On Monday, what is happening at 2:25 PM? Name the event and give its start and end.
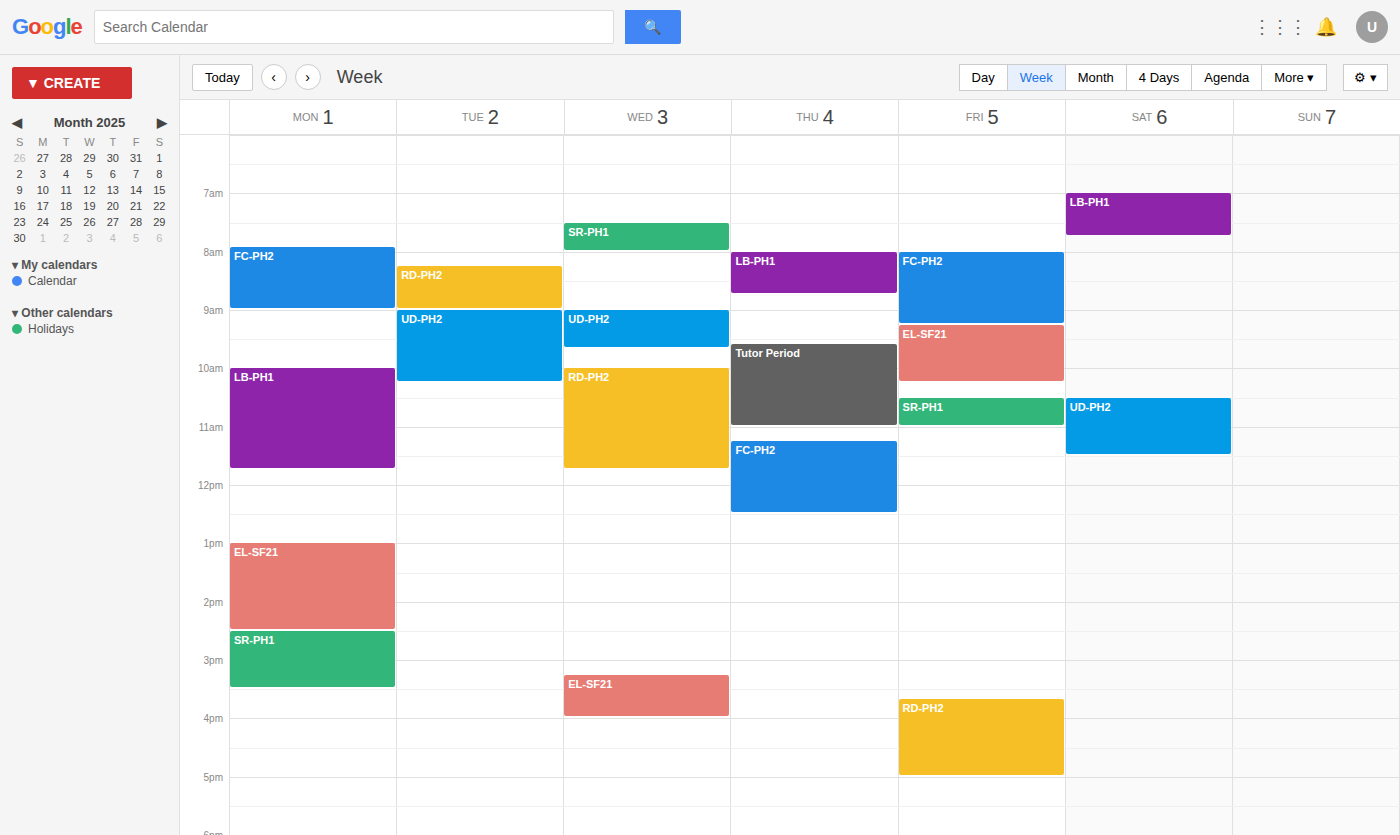
"EL-SF21", 1:00 PM to 2:30 PM